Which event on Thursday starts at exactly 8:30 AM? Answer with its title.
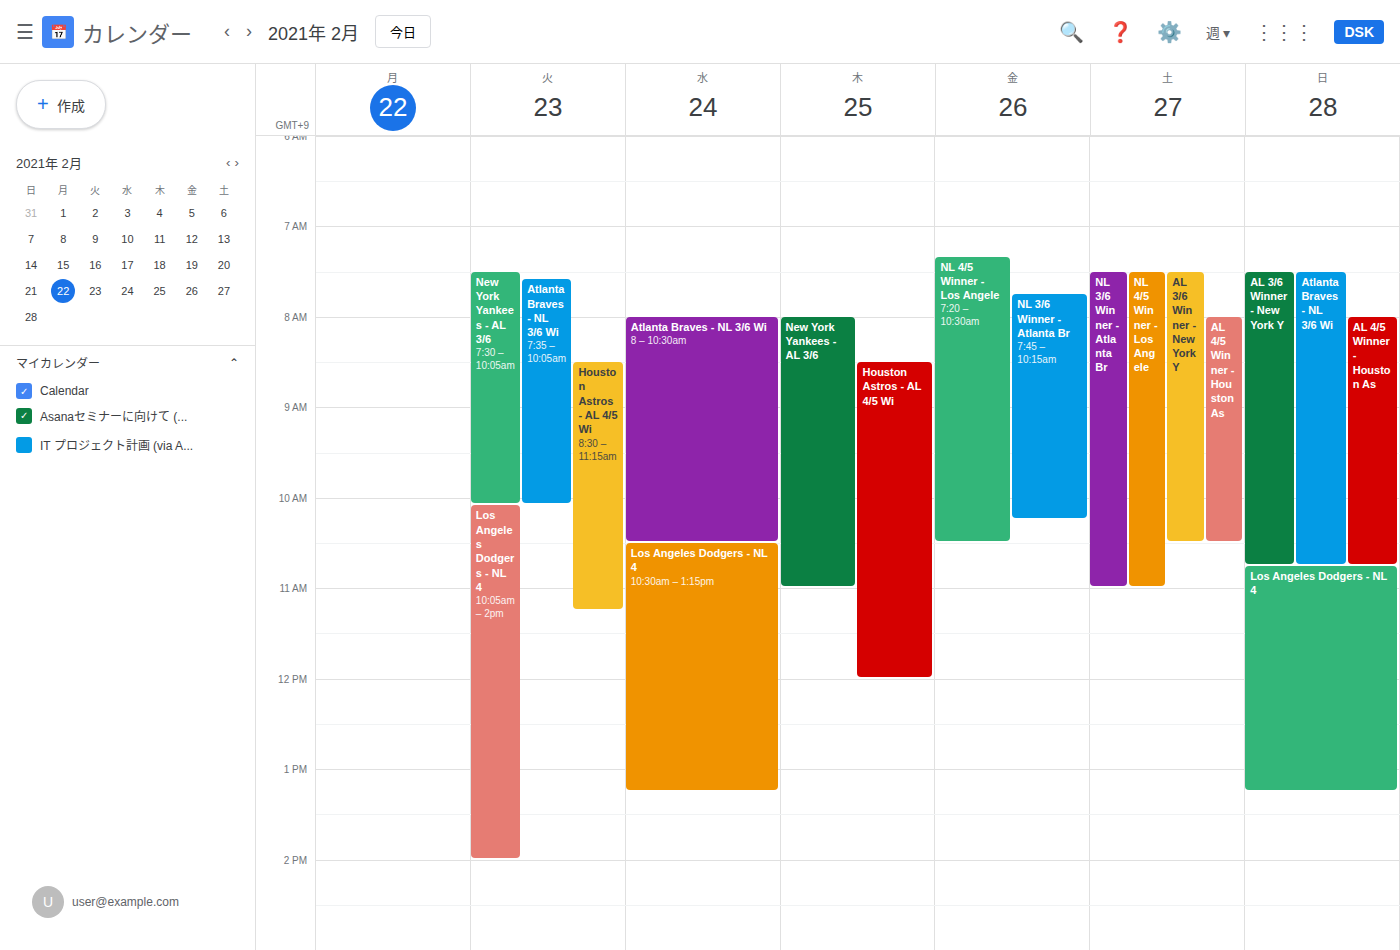
"Houston Astros - AL 4/5 Wi"